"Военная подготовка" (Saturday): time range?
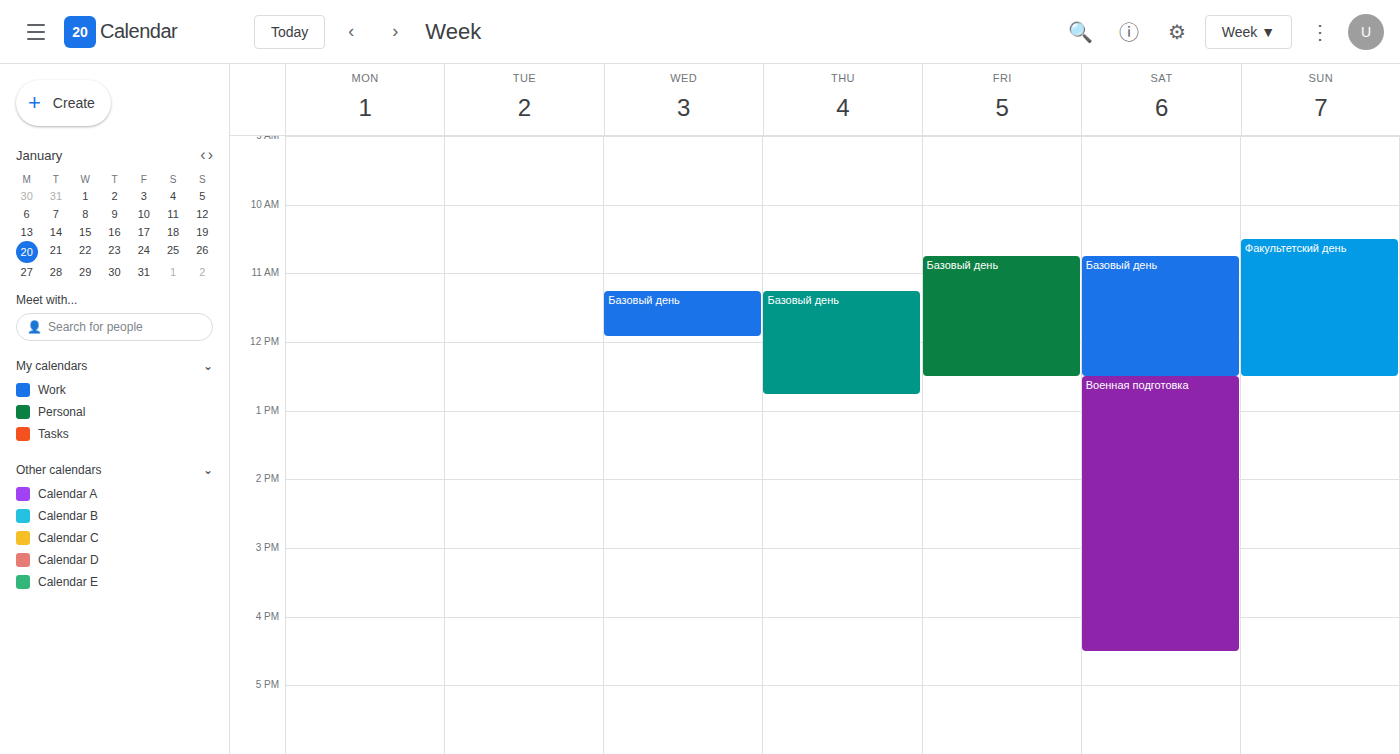
12:30 PM to 4:30 PM